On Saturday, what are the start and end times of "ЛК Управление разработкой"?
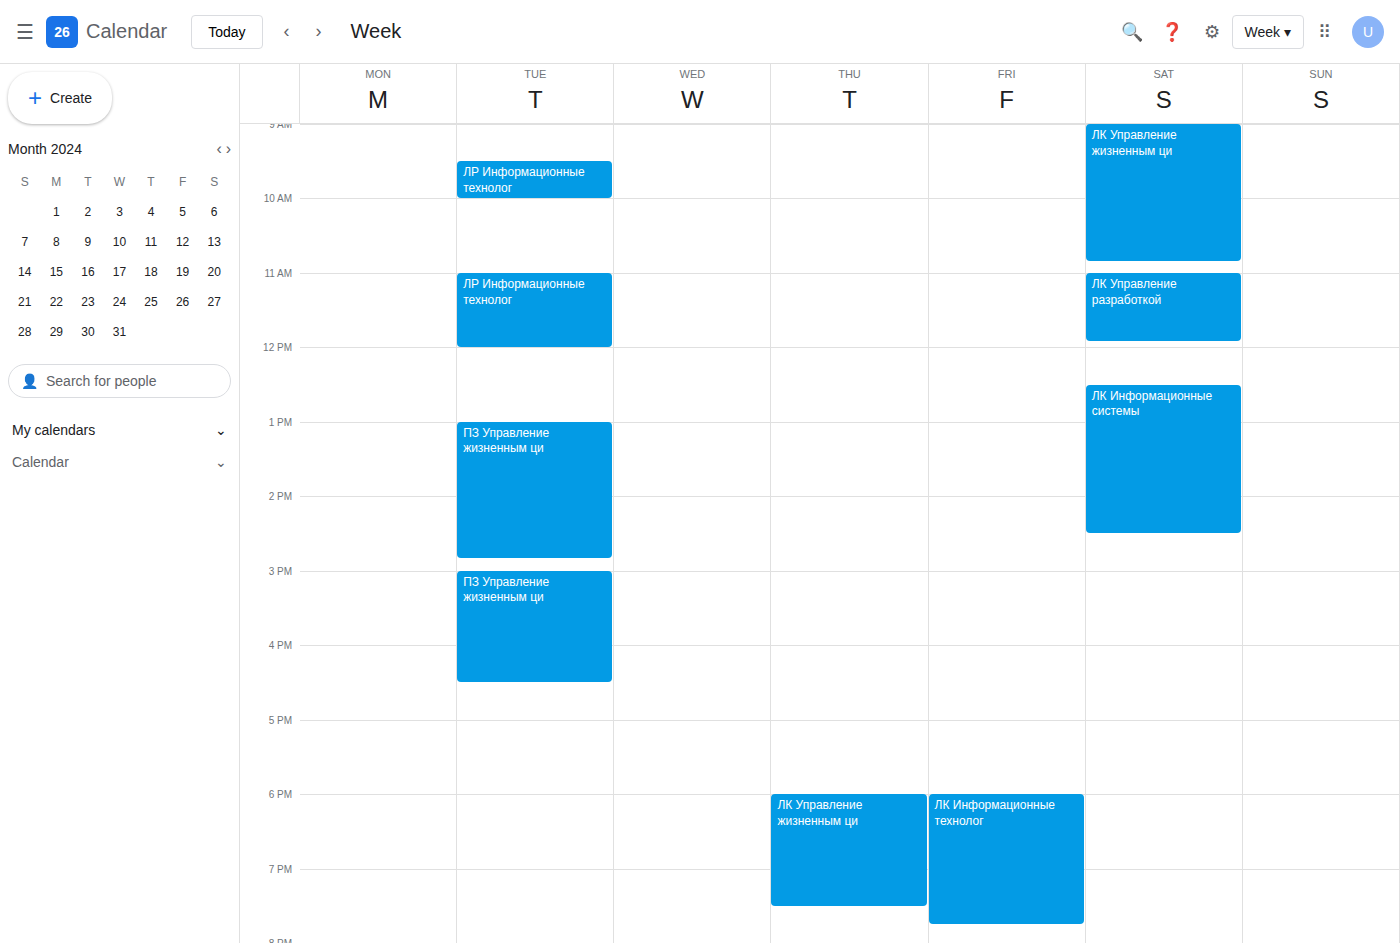
11:00 AM to 11:55 AM